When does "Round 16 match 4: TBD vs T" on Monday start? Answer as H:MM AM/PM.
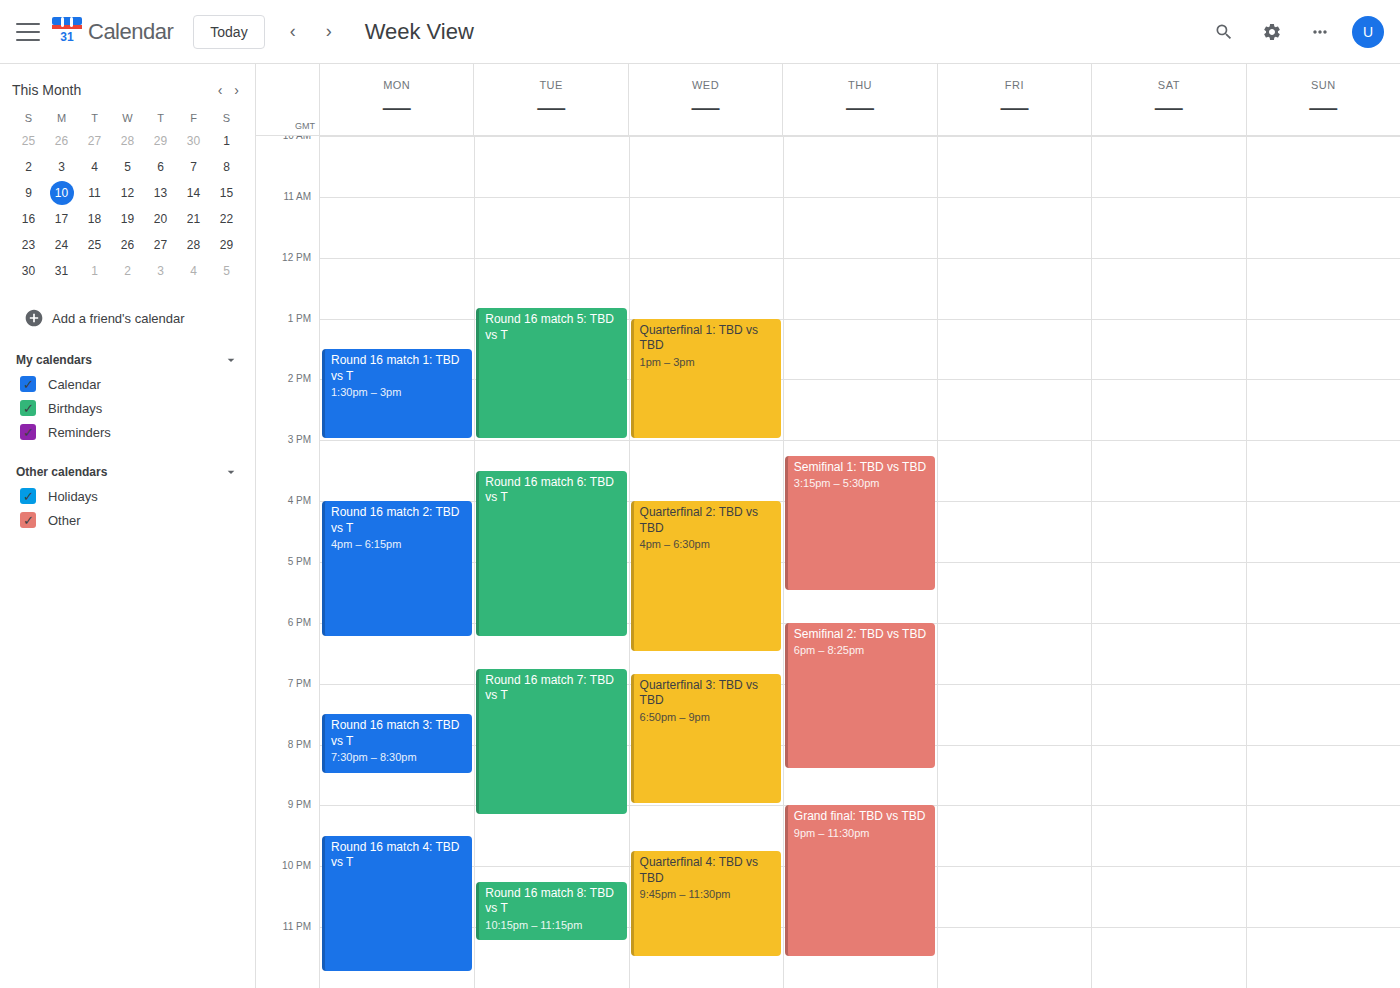
9:30 PM